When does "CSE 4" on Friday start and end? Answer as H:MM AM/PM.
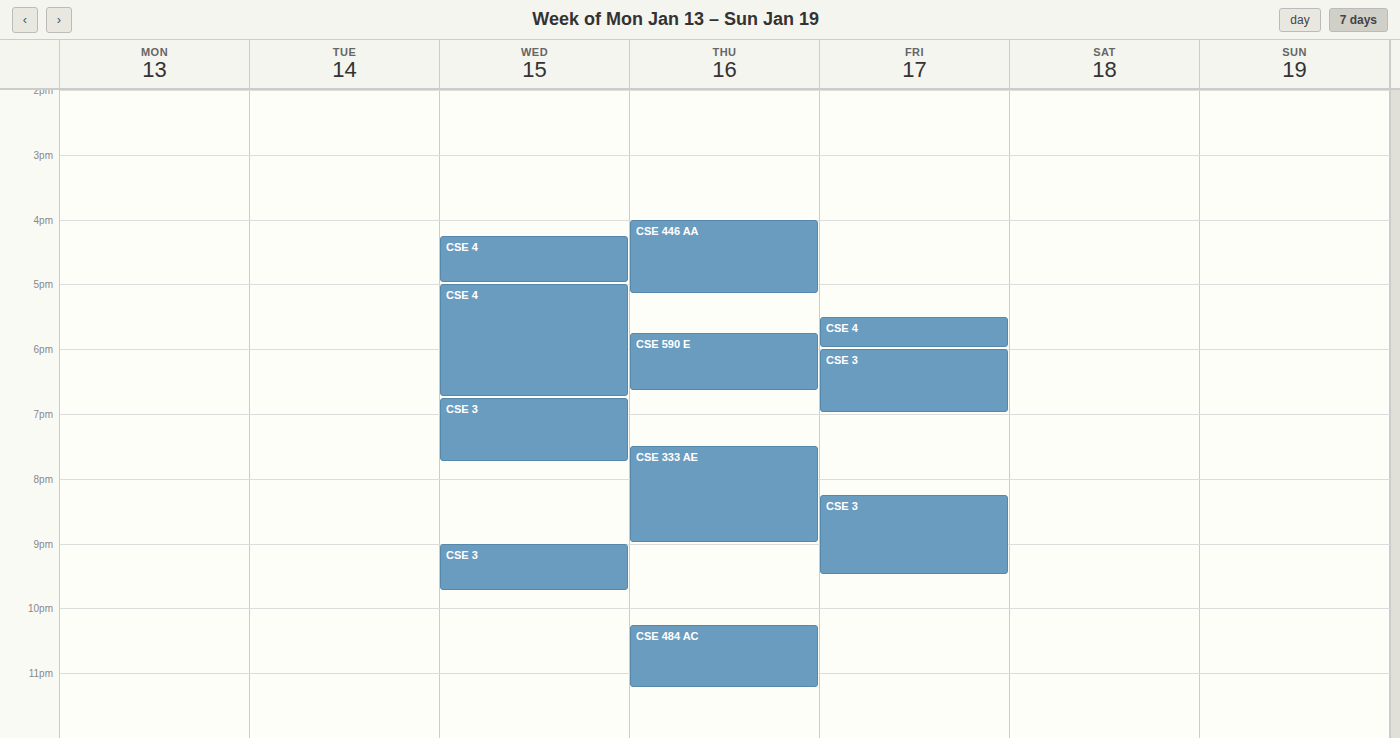
5:30 PM to 6:00 PM